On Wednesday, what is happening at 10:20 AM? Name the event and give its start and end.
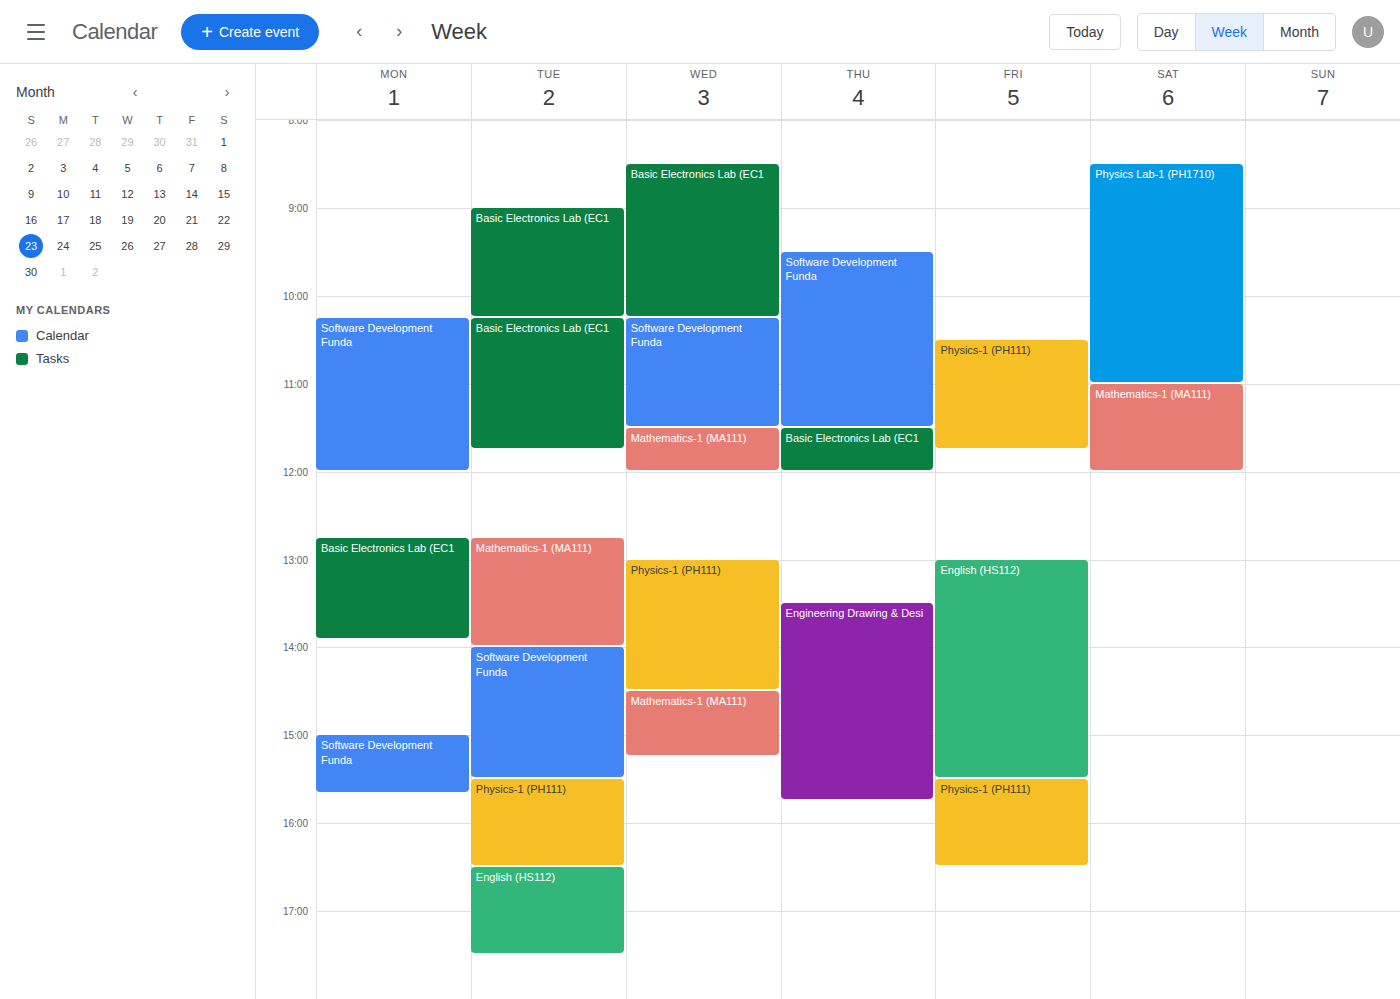
"Software Development Funda", 10:15 AM to 11:30 AM